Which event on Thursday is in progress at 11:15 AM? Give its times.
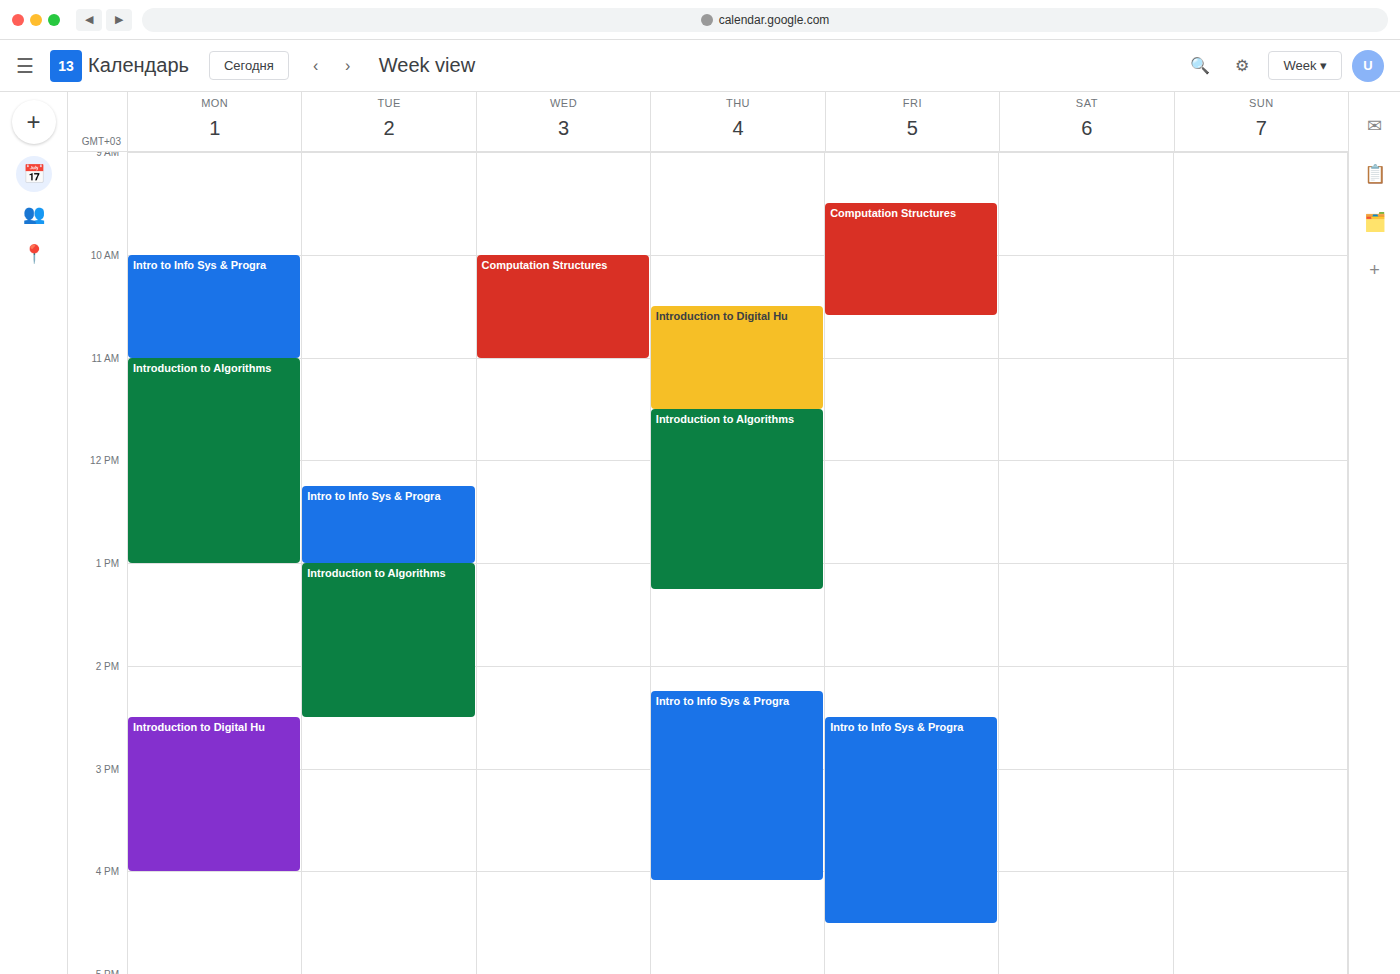
"Introduction to Digital Hu", 10:30 AM to 11:30 AM